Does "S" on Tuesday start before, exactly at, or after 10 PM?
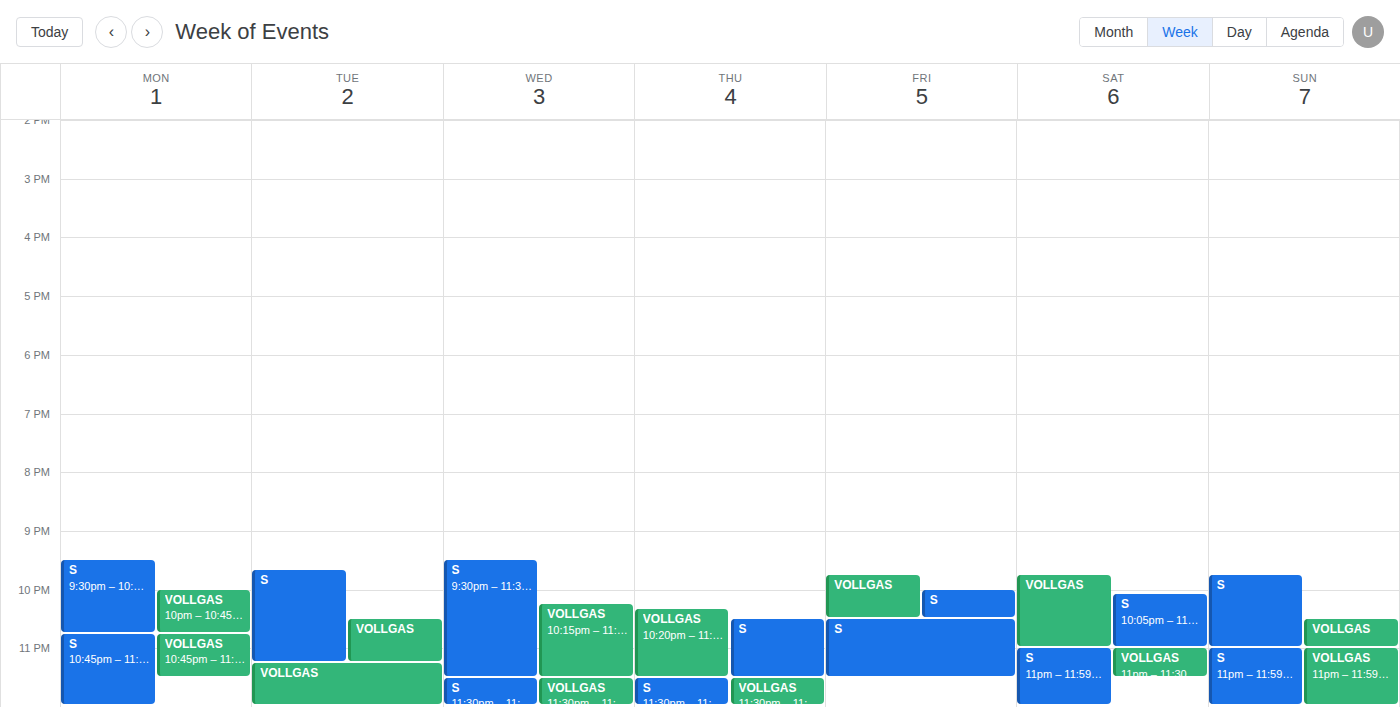
9:40 PM -- before 10 PM, 20 minutes above the 10 PM line.